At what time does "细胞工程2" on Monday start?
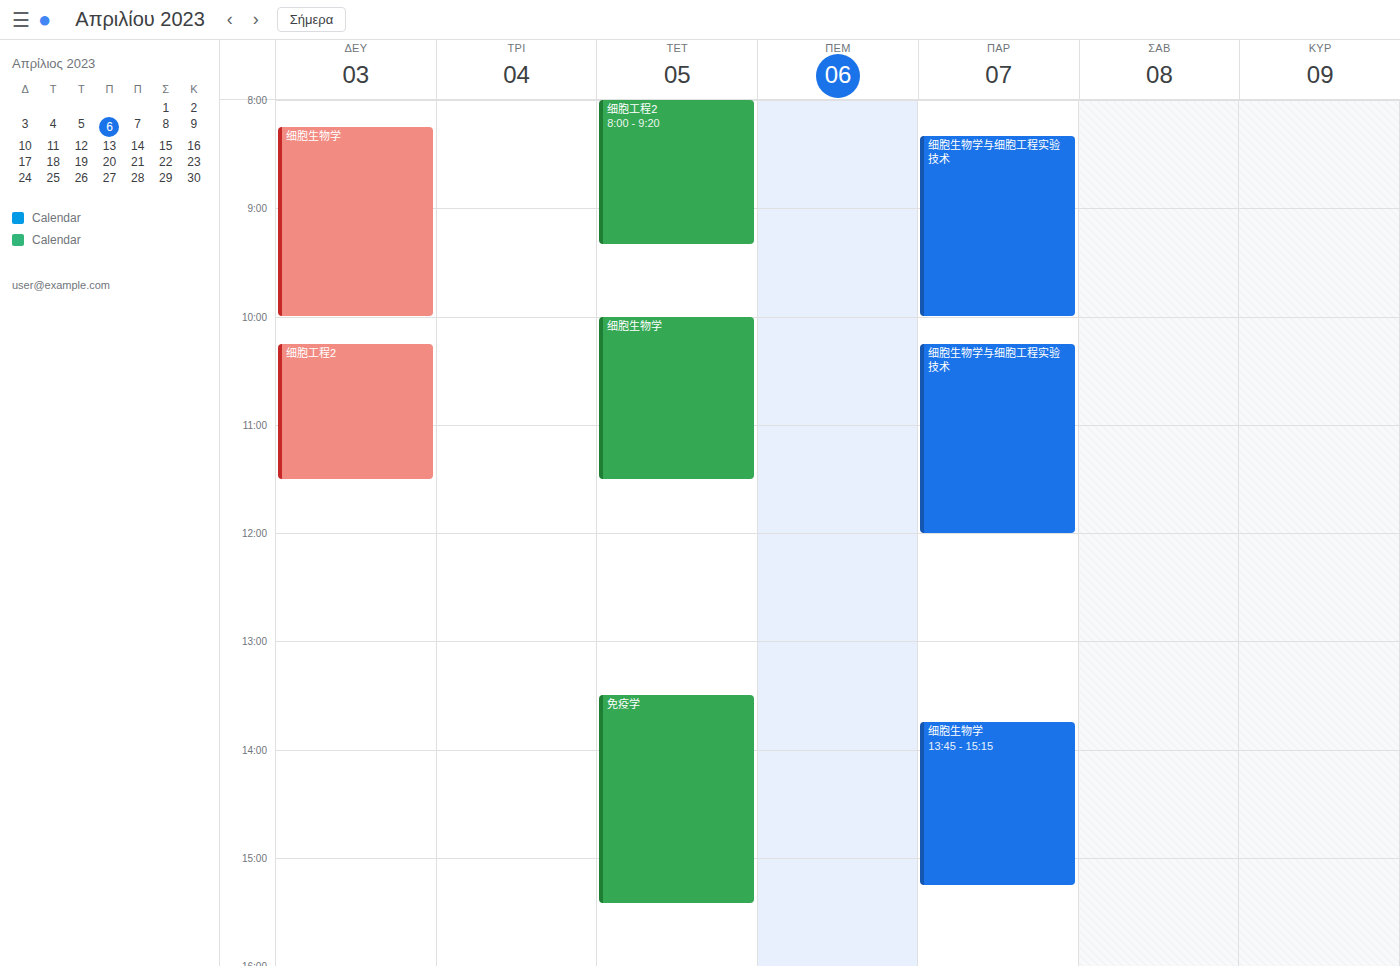
10:15 AM